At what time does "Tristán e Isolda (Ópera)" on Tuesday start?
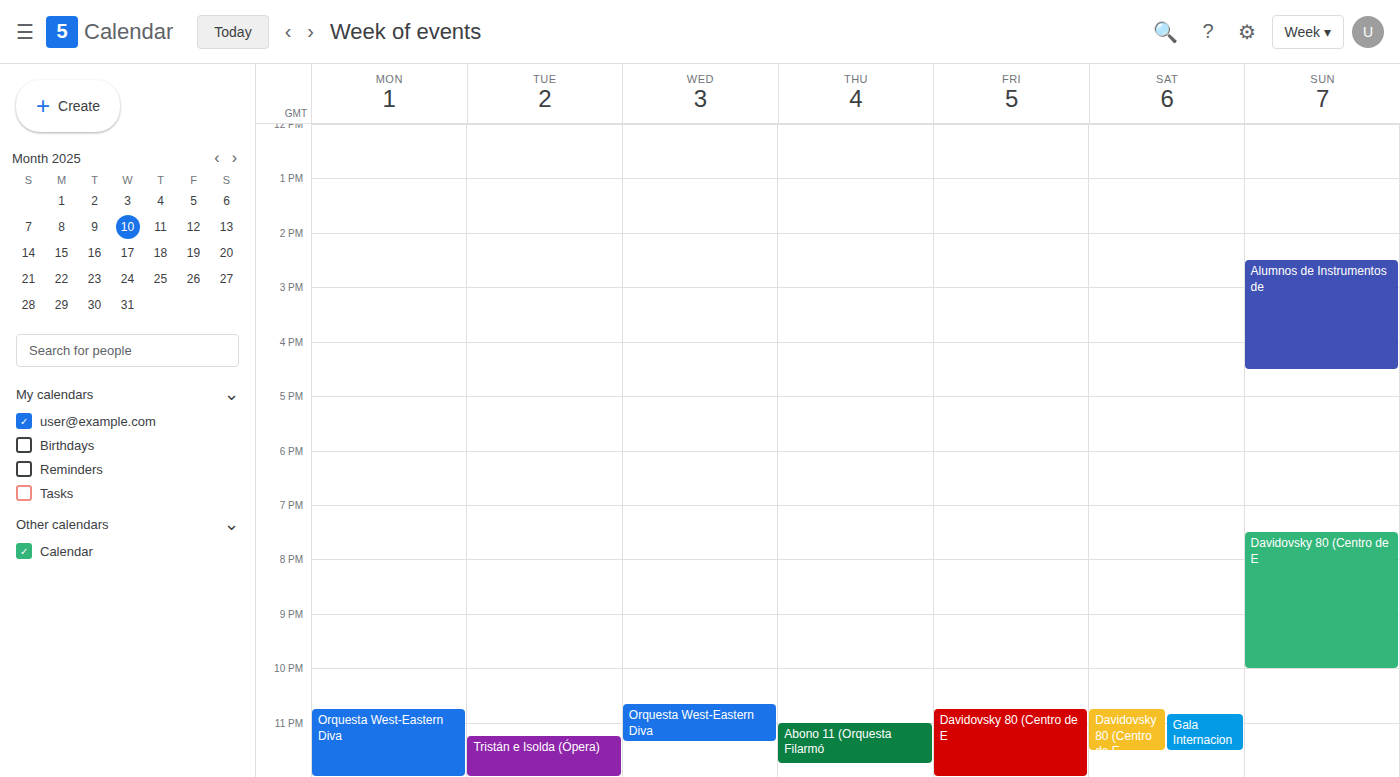
11:15 PM